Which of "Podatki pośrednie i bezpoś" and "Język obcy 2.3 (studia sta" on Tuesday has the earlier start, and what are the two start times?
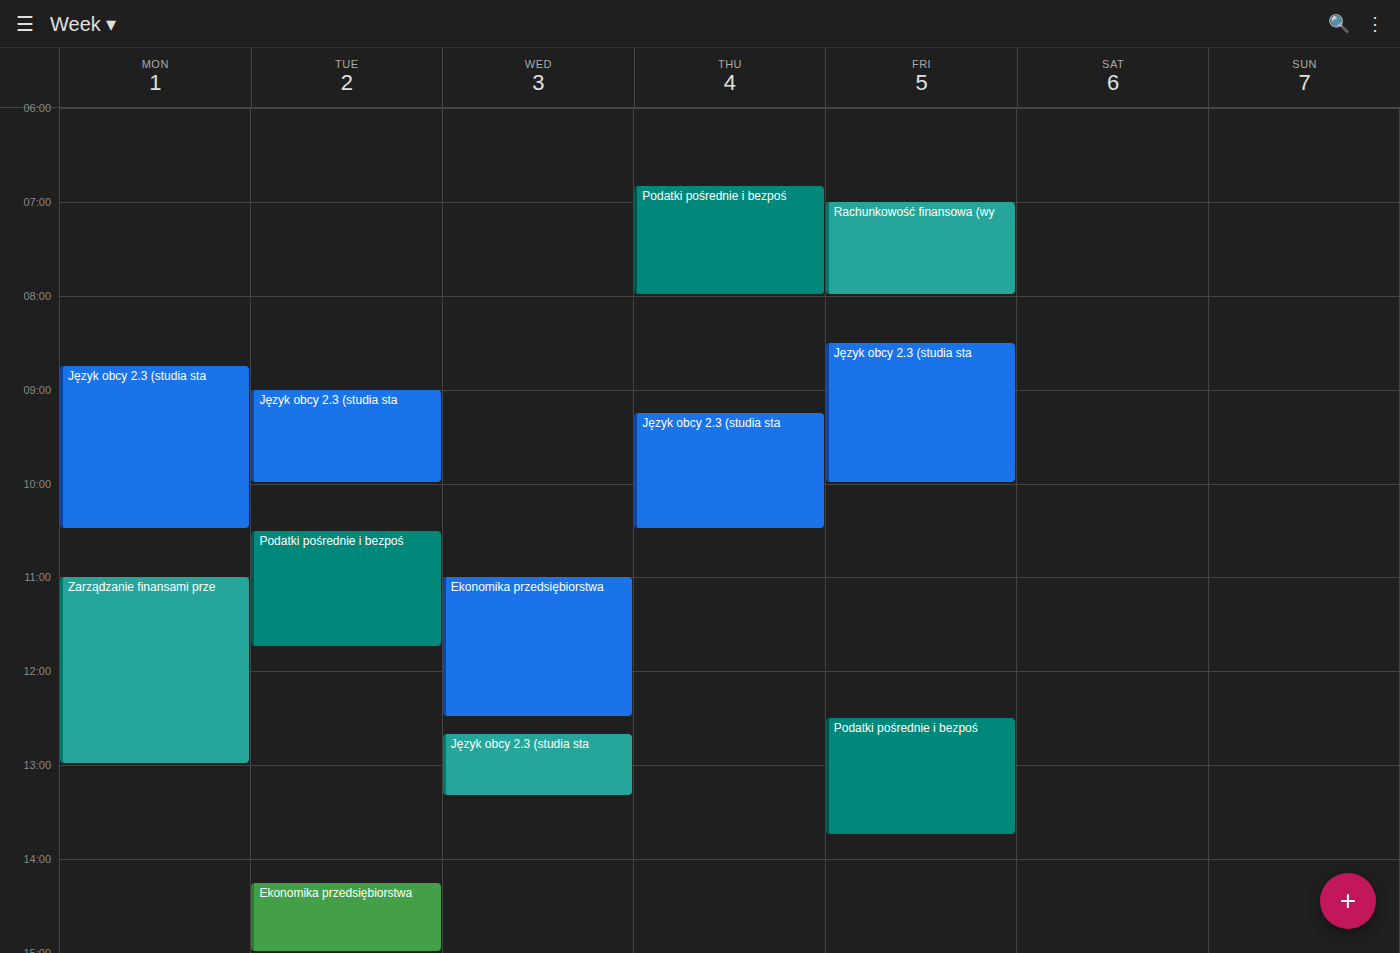
"Język obcy 2.3 (studia sta" 09:00; "Podatki pośrednie i bezpoś" 10:30.